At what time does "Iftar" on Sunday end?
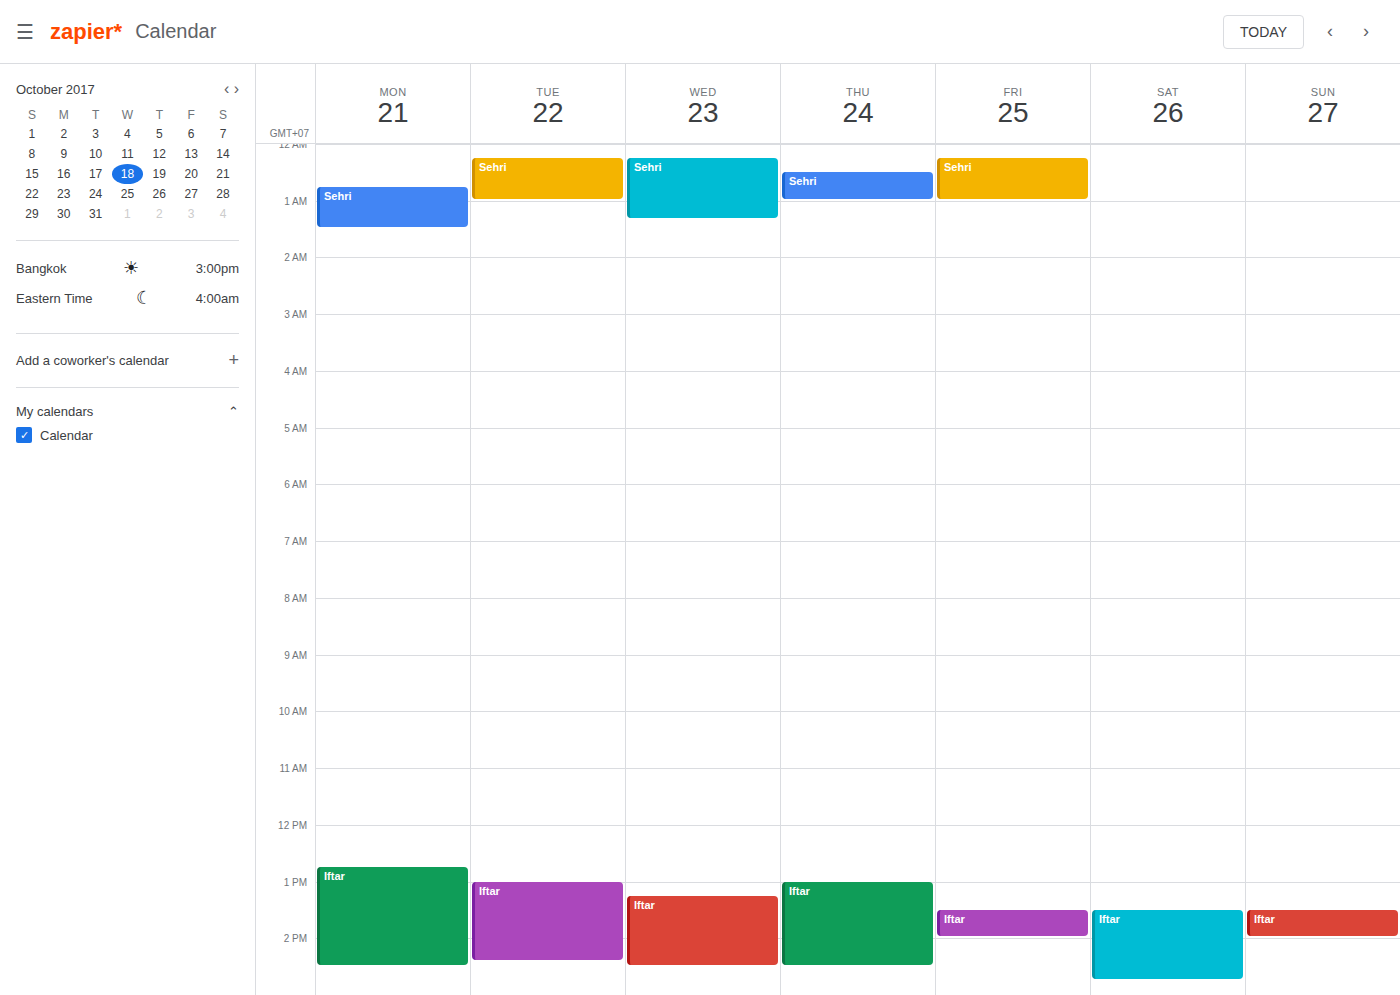
14:00